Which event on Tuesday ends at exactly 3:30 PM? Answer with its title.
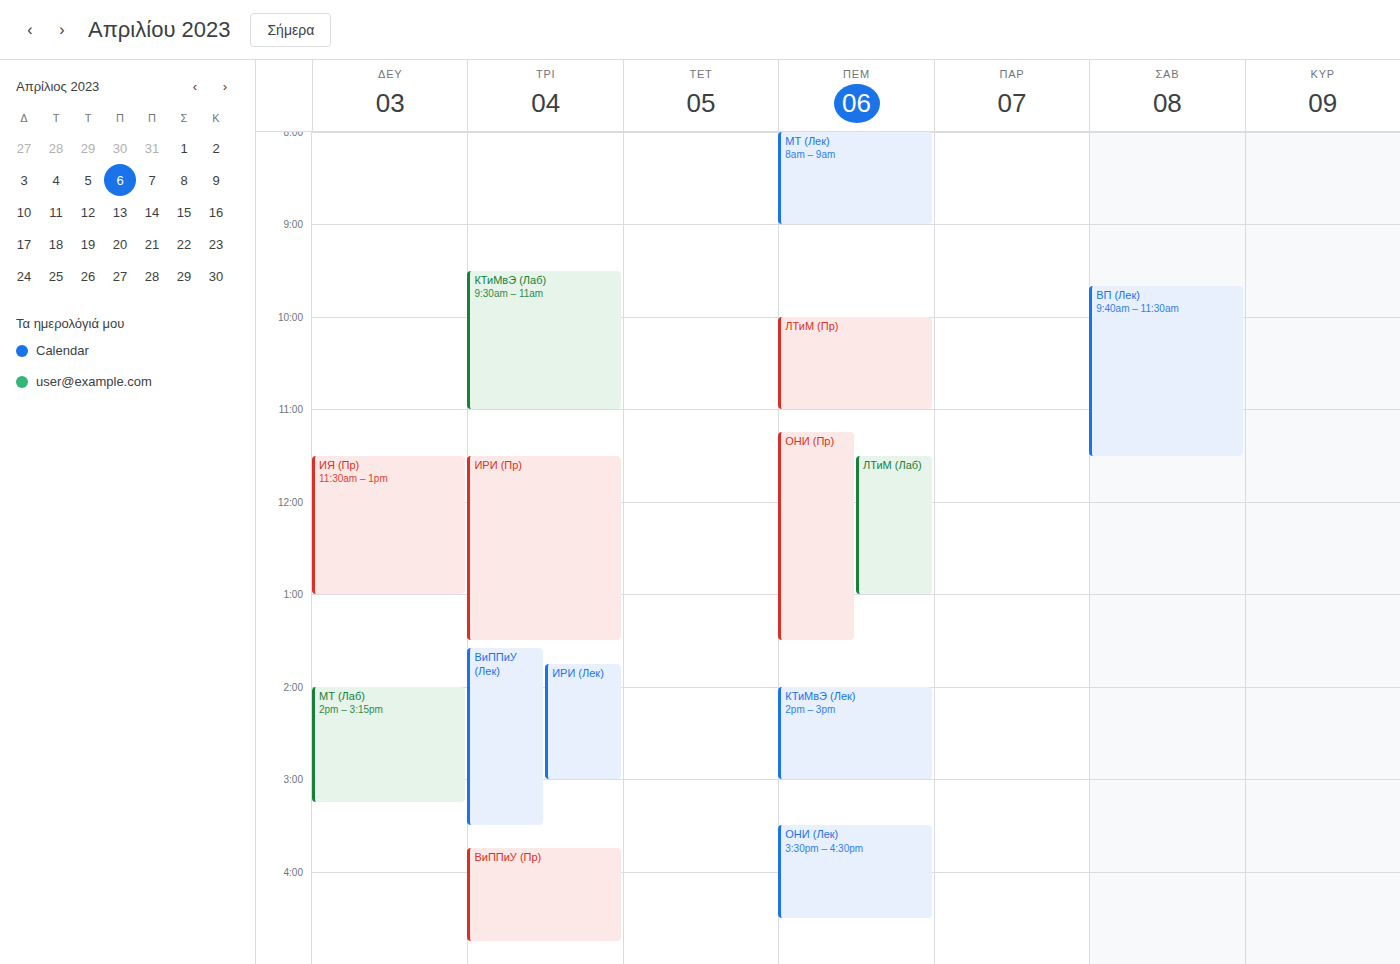
"ВиППиУ (Лек)"